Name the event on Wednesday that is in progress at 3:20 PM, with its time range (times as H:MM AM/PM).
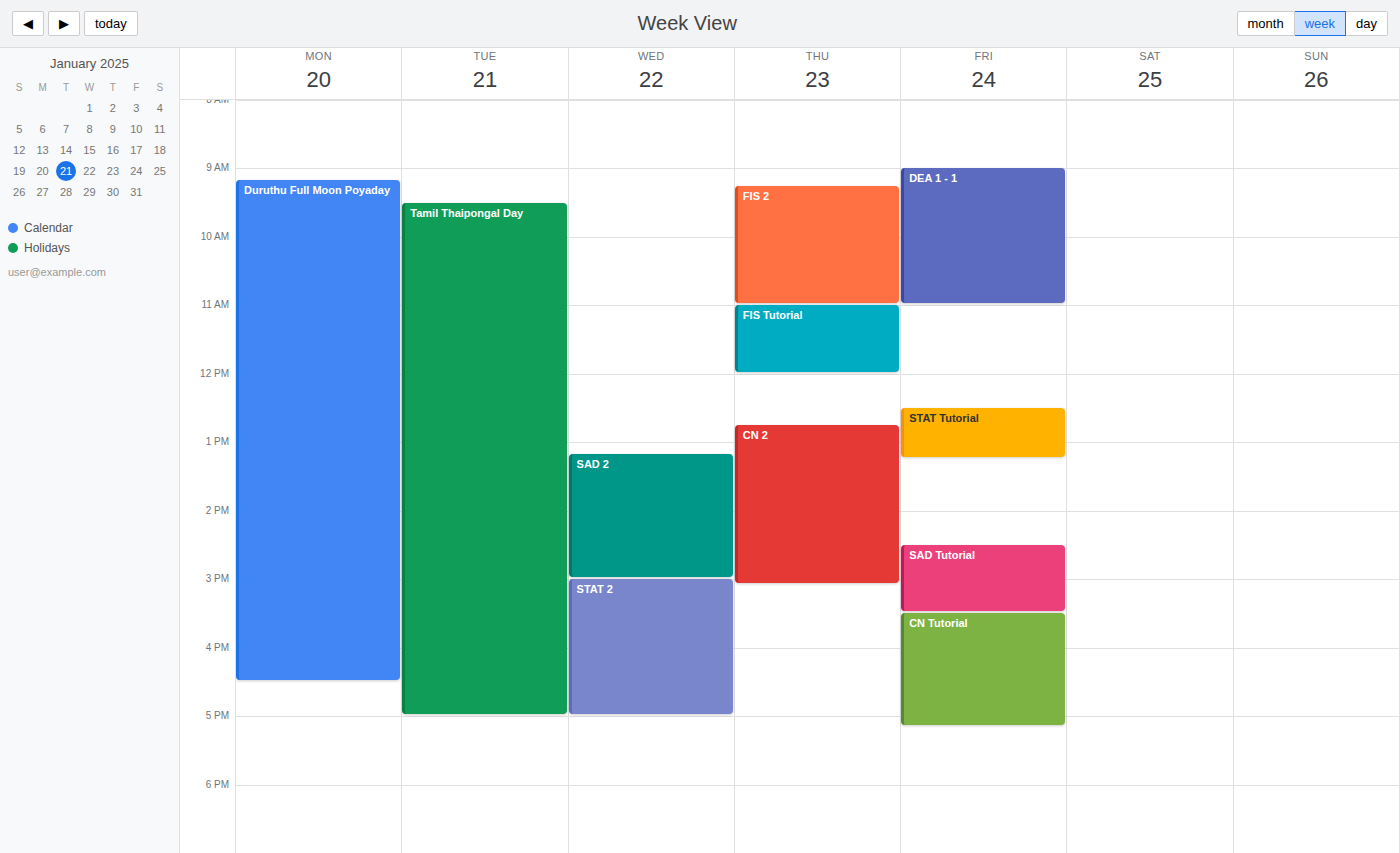
"STAT 2", 3:00 PM to 5:00 PM